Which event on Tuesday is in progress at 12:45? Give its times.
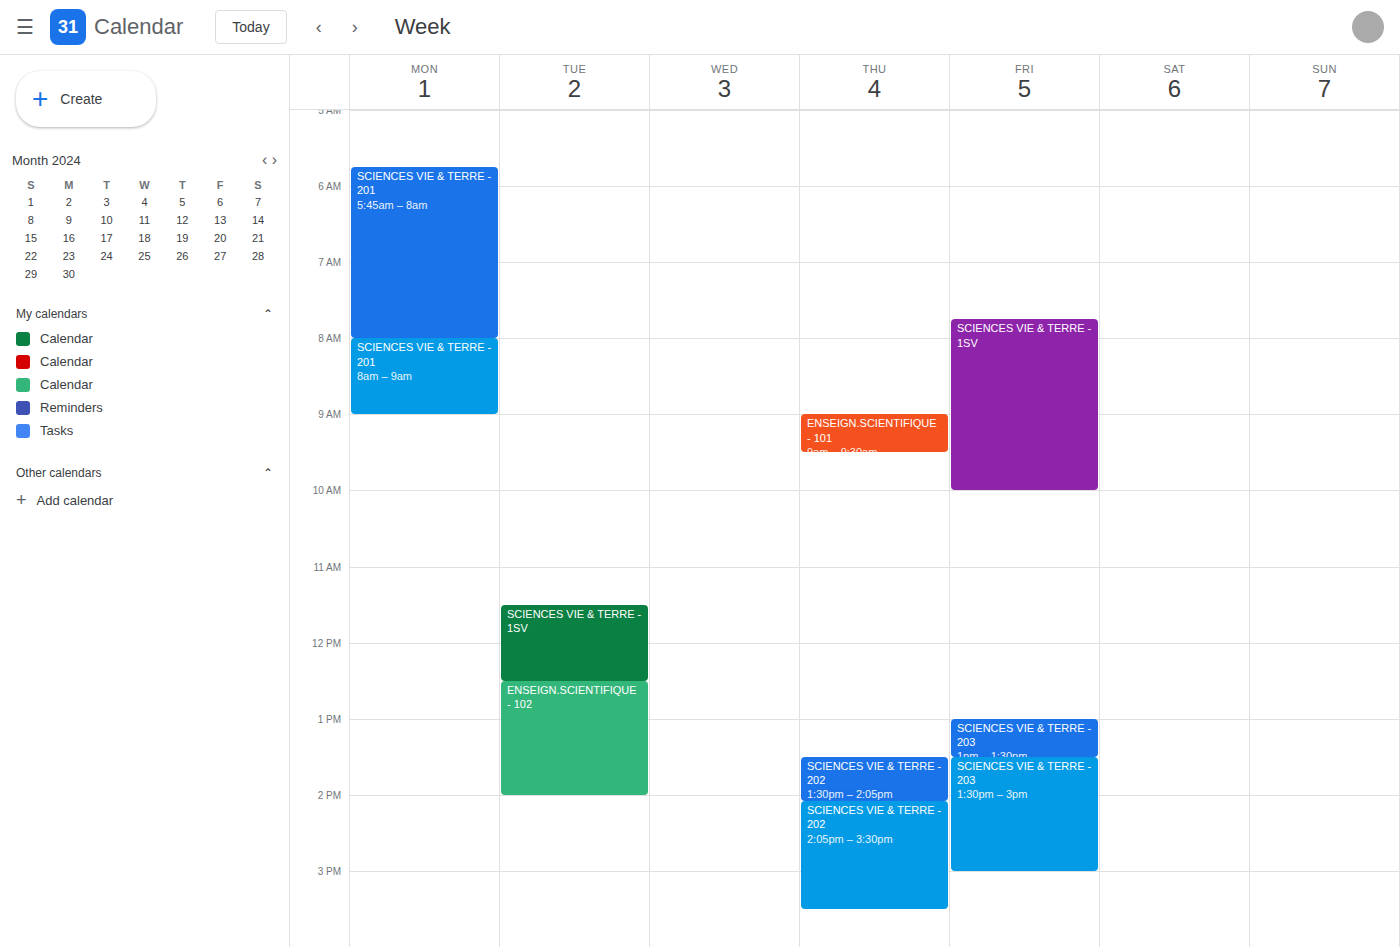
"ENSEIGN.SCIENTIFIQUE - 102", 12:30 to 14:00